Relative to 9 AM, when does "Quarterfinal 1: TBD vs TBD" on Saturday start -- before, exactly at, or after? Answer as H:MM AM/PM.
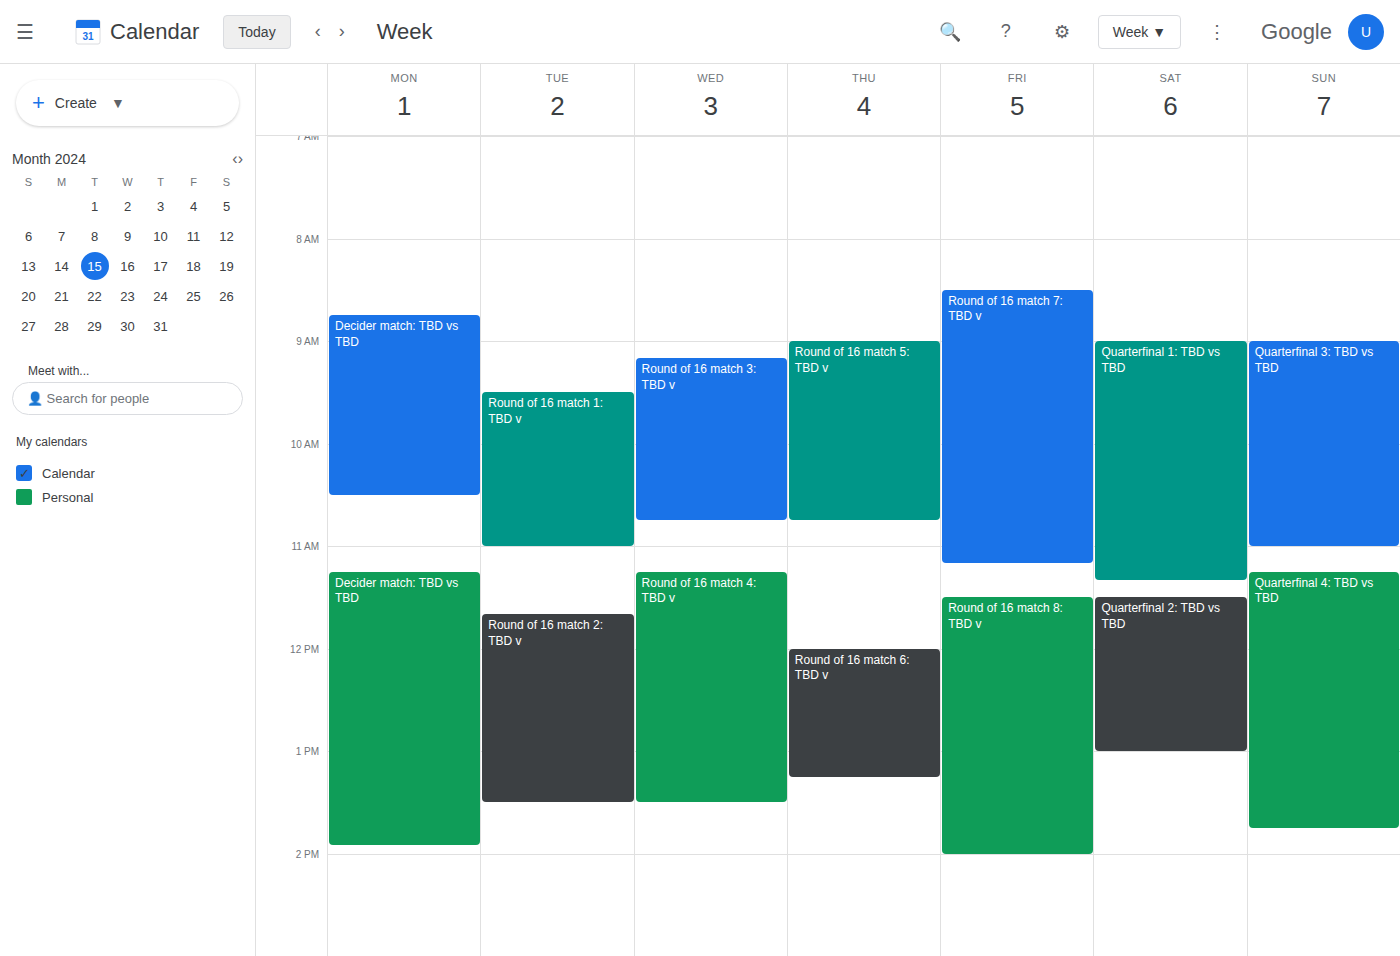
9:00 AM -- exactly at 9 AM, on the 9 AM line.